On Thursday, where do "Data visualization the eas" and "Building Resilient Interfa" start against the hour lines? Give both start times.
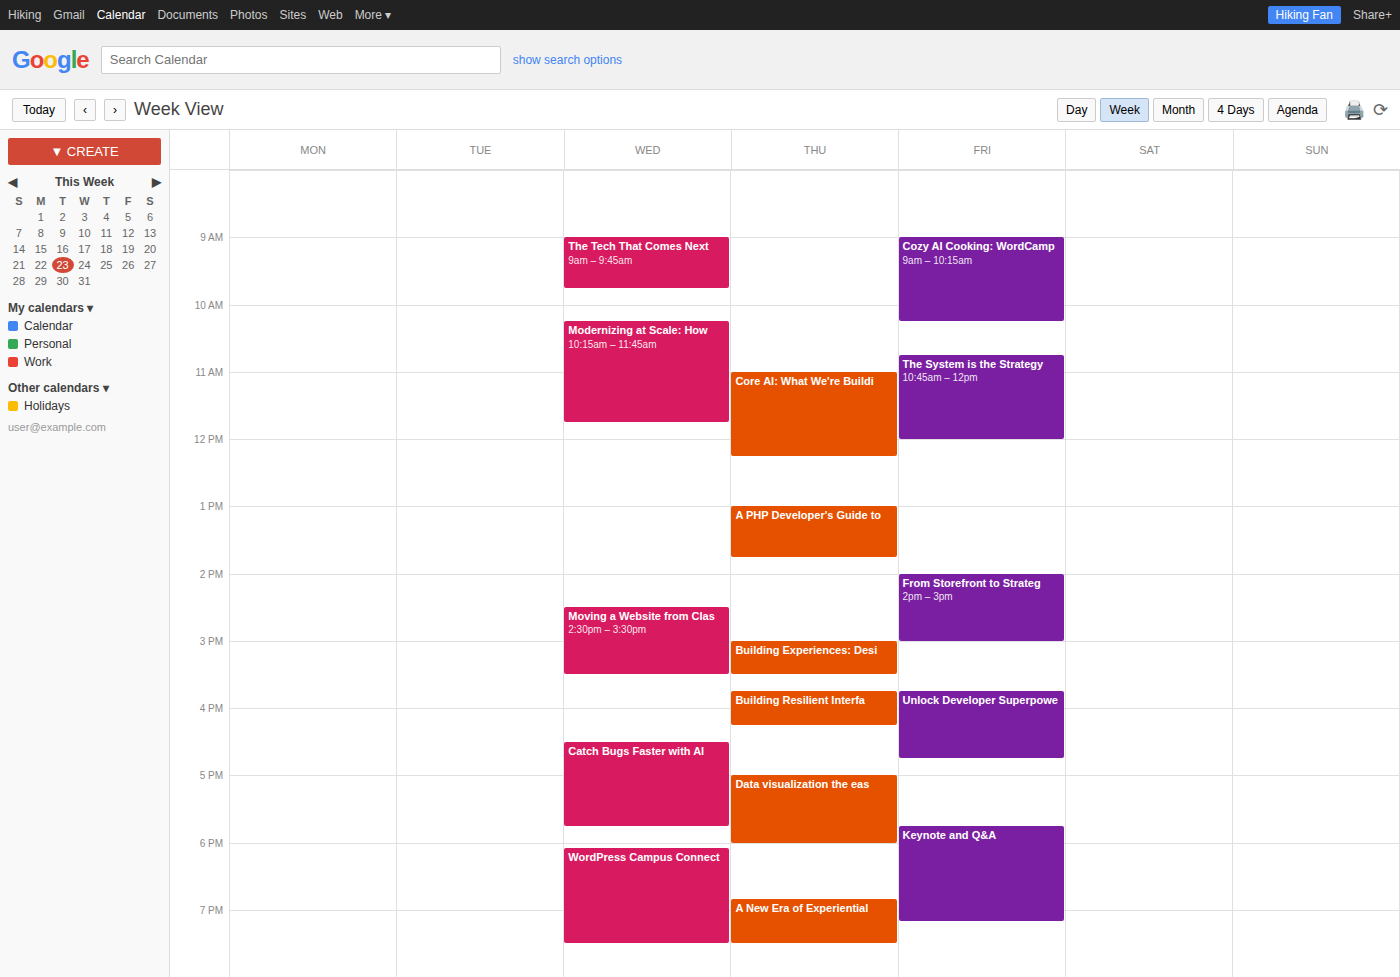
"Data visualization the eas": 5:00 PM, exactly on the 5 PM line. "Building Resilient Interfa": 3:45 PM, neither: three quarters of the way from the 3 PM line to the 4 PM line.